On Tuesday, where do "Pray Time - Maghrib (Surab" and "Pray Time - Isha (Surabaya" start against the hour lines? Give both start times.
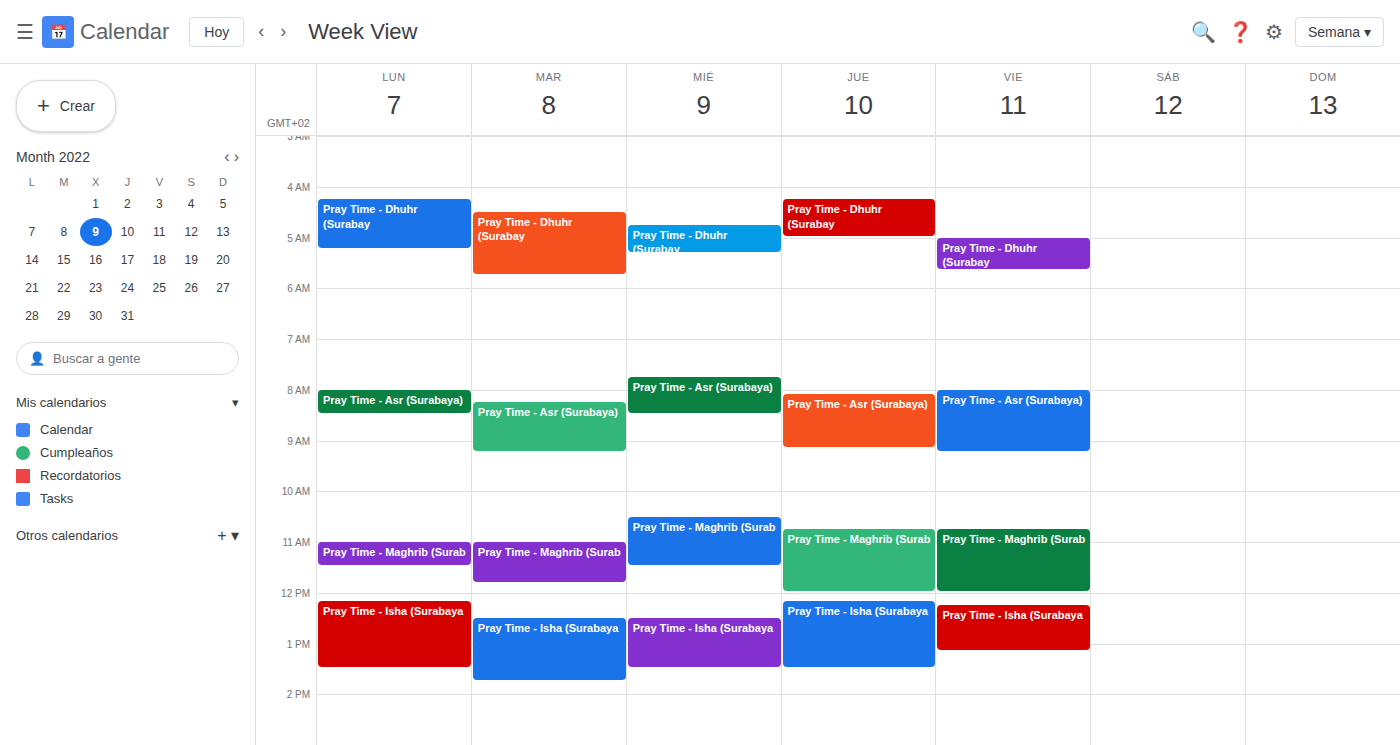
"Pray Time - Maghrib (Surab": 11:00 AM, exactly on the 11 AM line. "Pray Time - Isha (Surabaya": 12:30 PM, halfway between the 12 PM and 1 PM lines.